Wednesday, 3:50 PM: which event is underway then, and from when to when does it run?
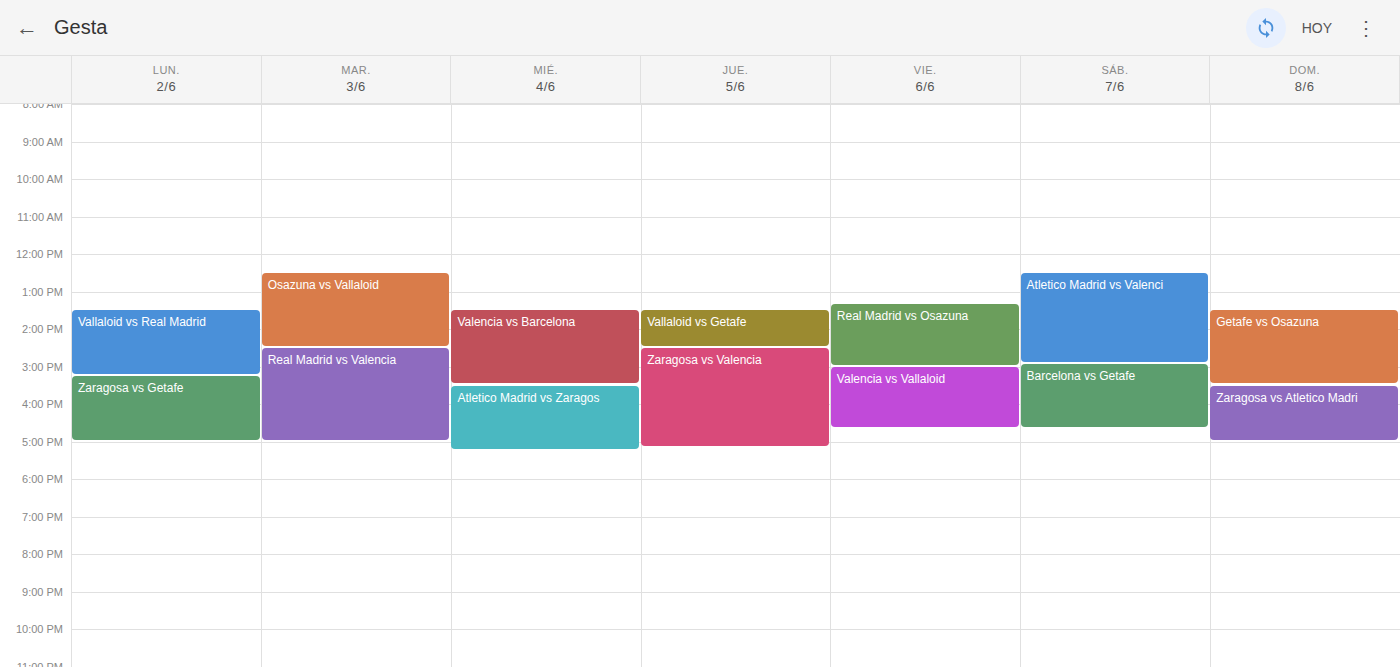
"Atletico Madrid vs Zaragos", 3:30 PM to 5:15 PM